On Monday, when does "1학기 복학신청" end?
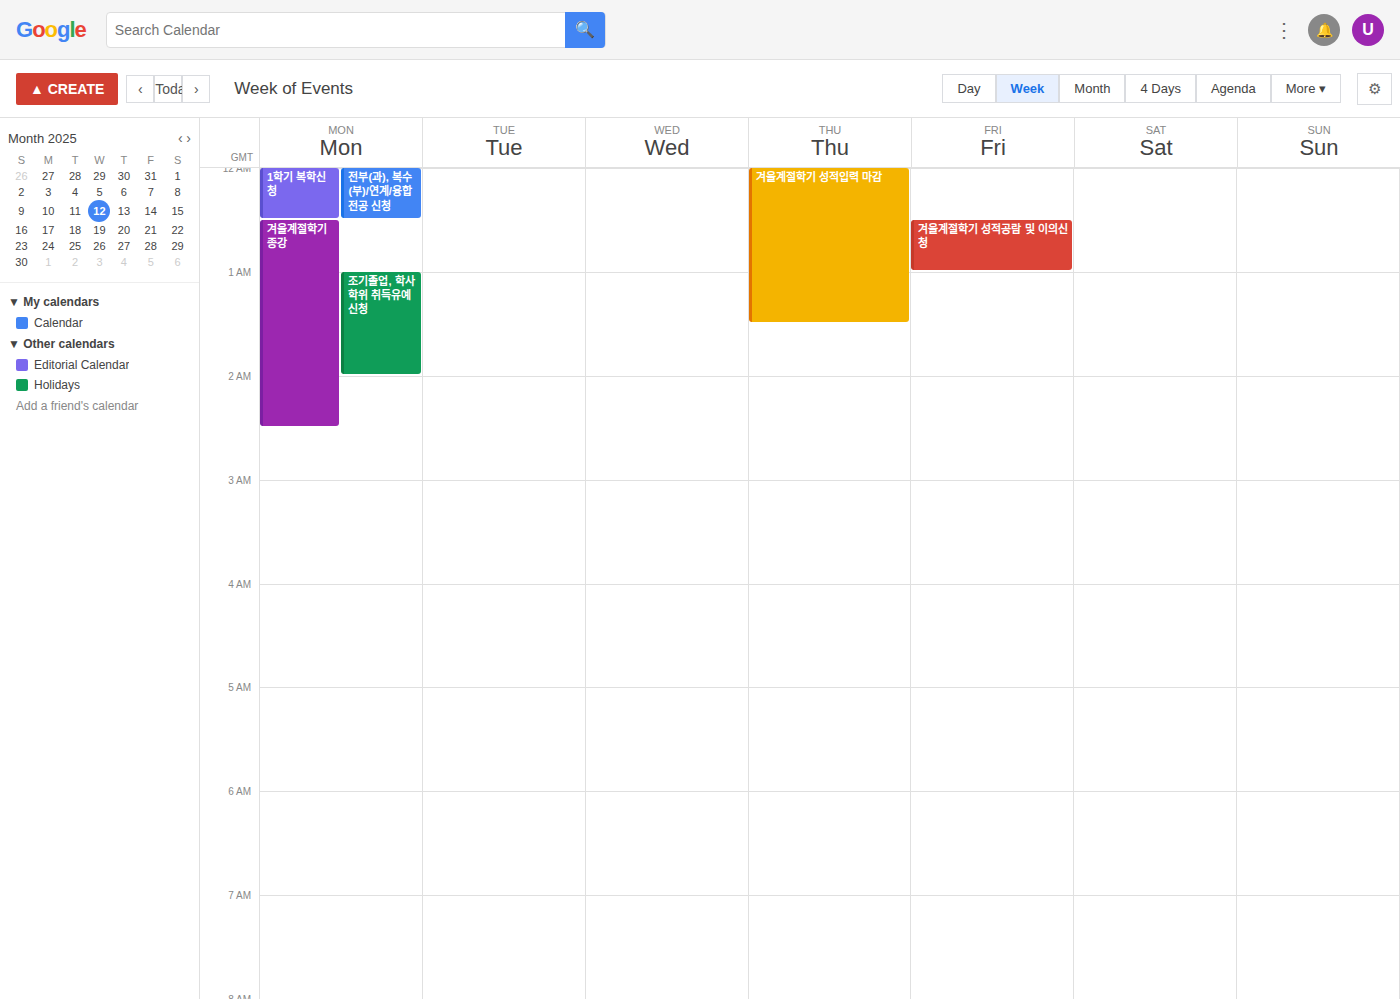
12:30 AM